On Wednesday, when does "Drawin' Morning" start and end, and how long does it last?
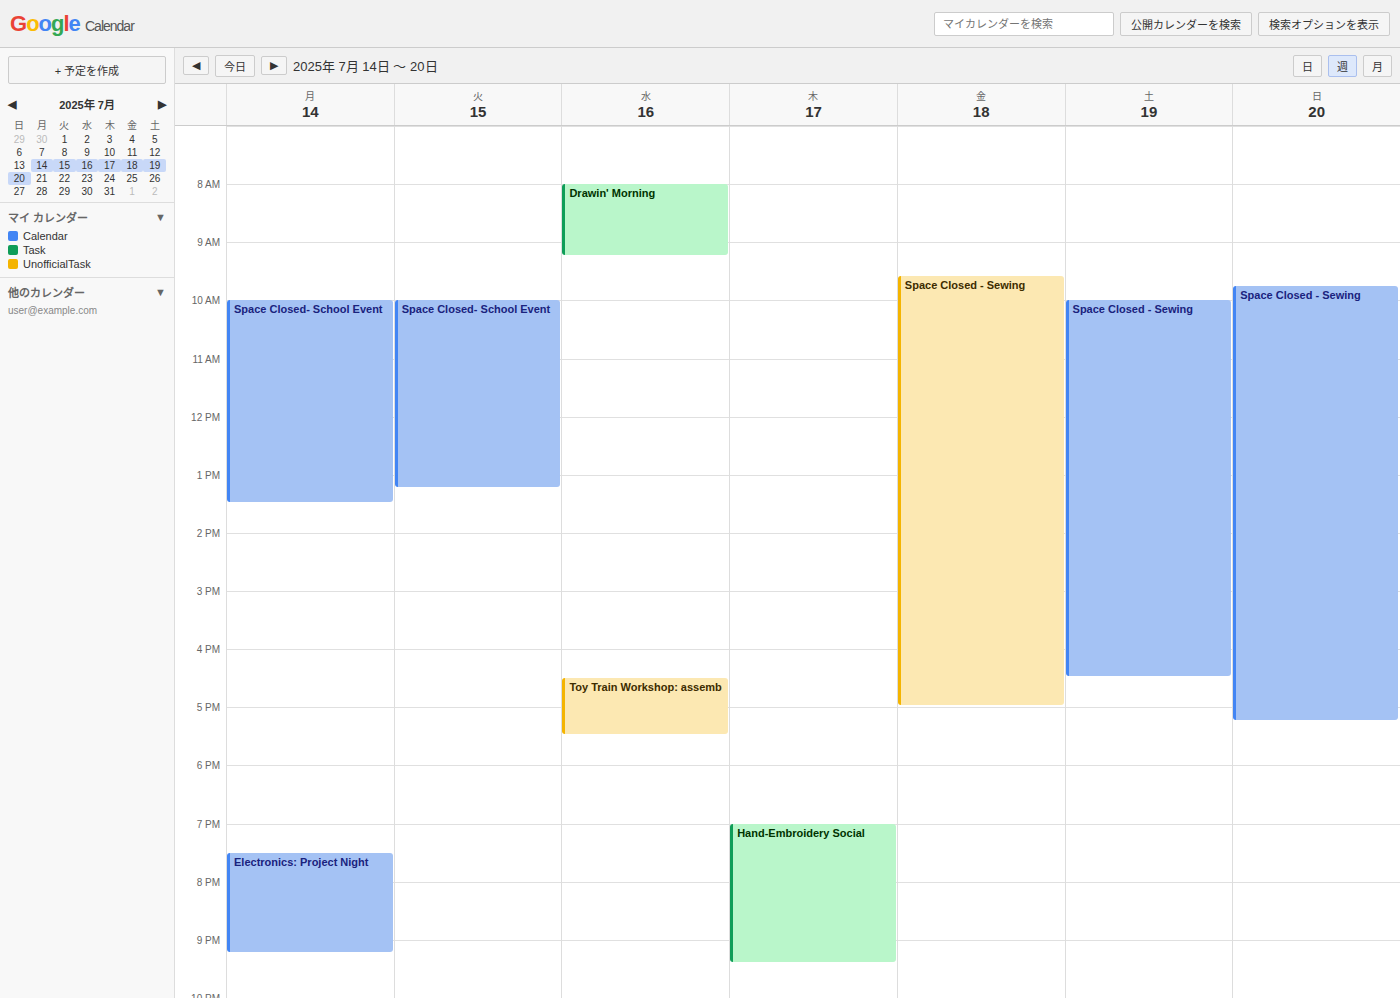
8:00 AM to 9:15 AM, 1 hour 15 minutes